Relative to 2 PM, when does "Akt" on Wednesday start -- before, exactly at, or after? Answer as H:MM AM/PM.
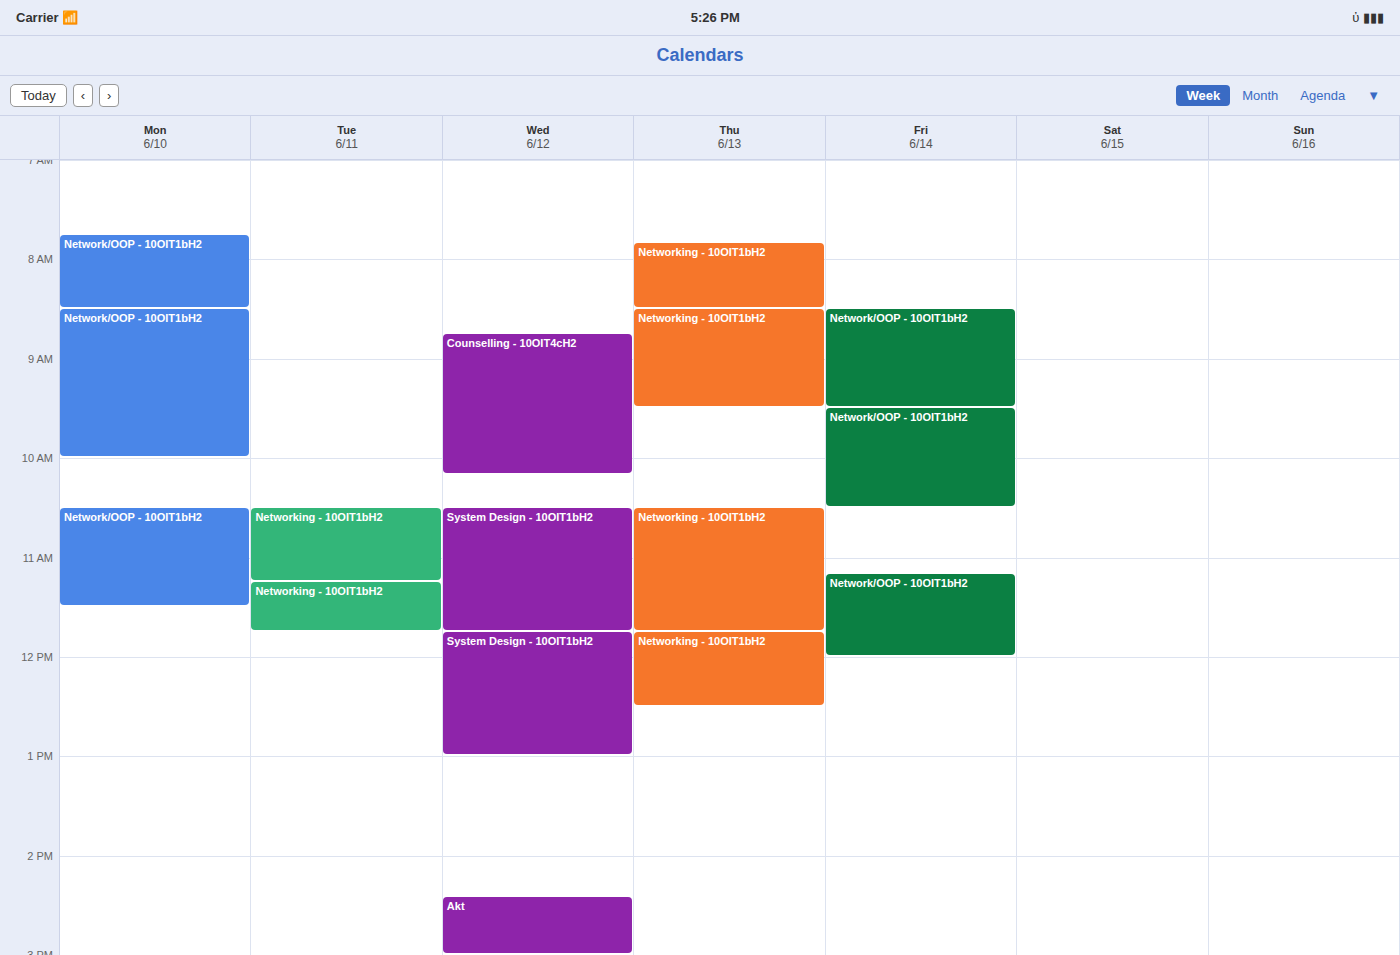
2:25 PM -- after 2 PM, 25 minutes below the 2 PM line.